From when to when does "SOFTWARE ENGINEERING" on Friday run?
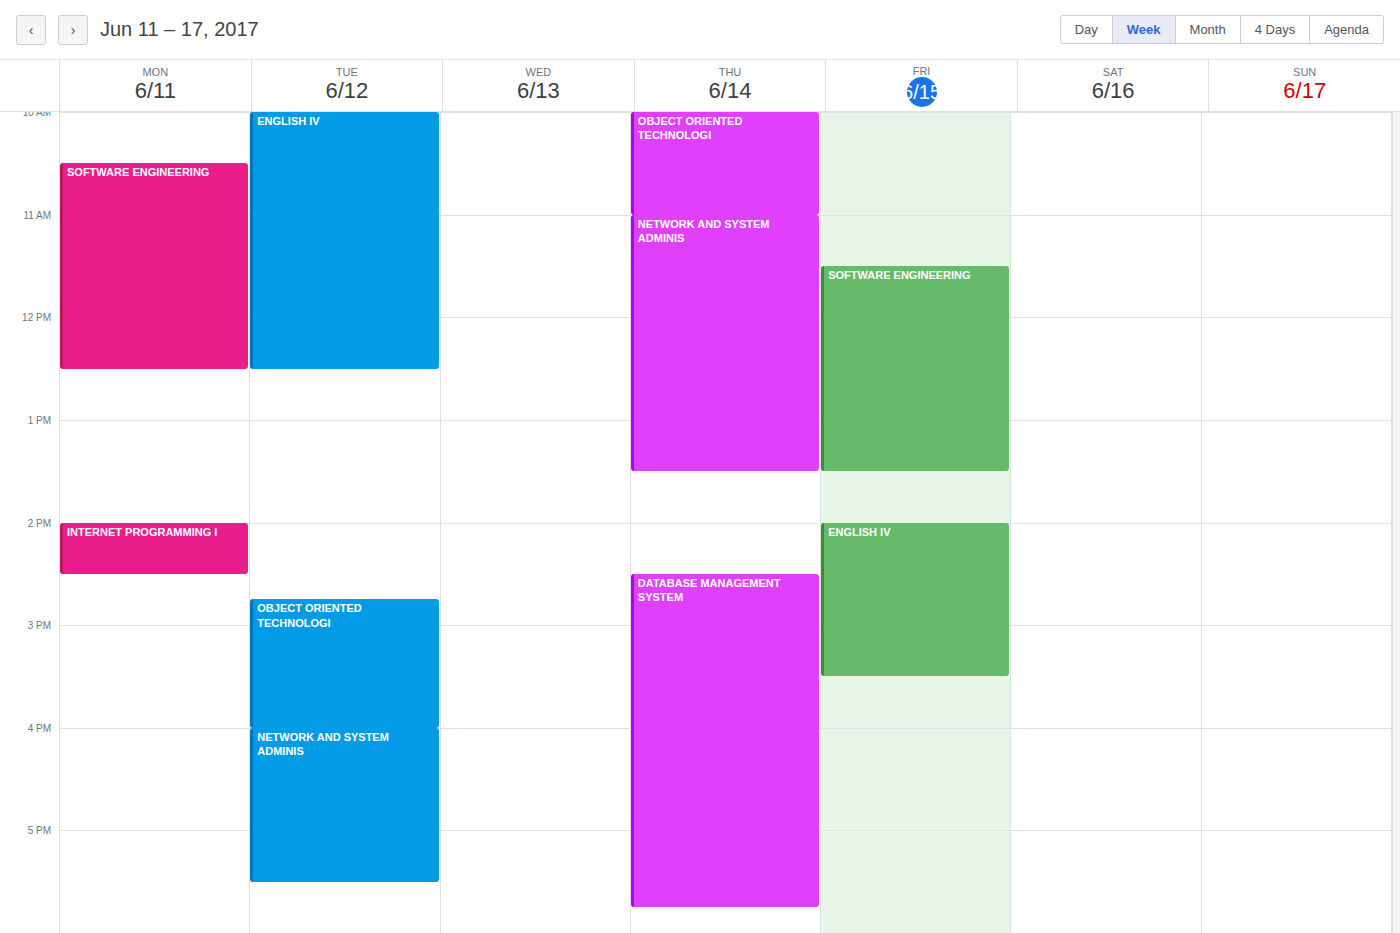
11:30 to 13:30